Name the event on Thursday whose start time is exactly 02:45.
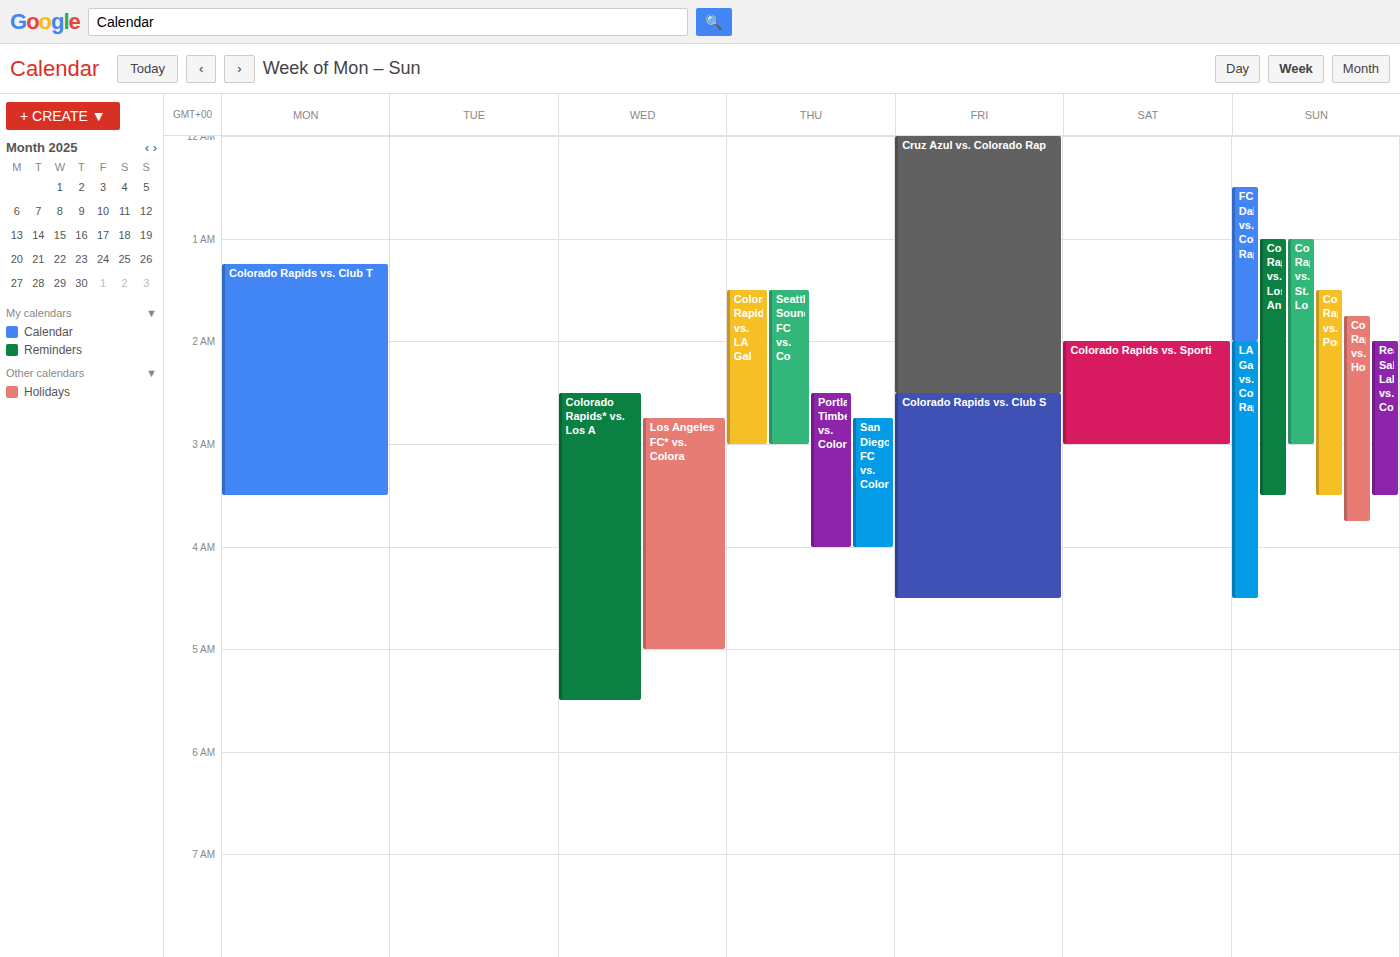
"San Diego FC vs. Colorado"